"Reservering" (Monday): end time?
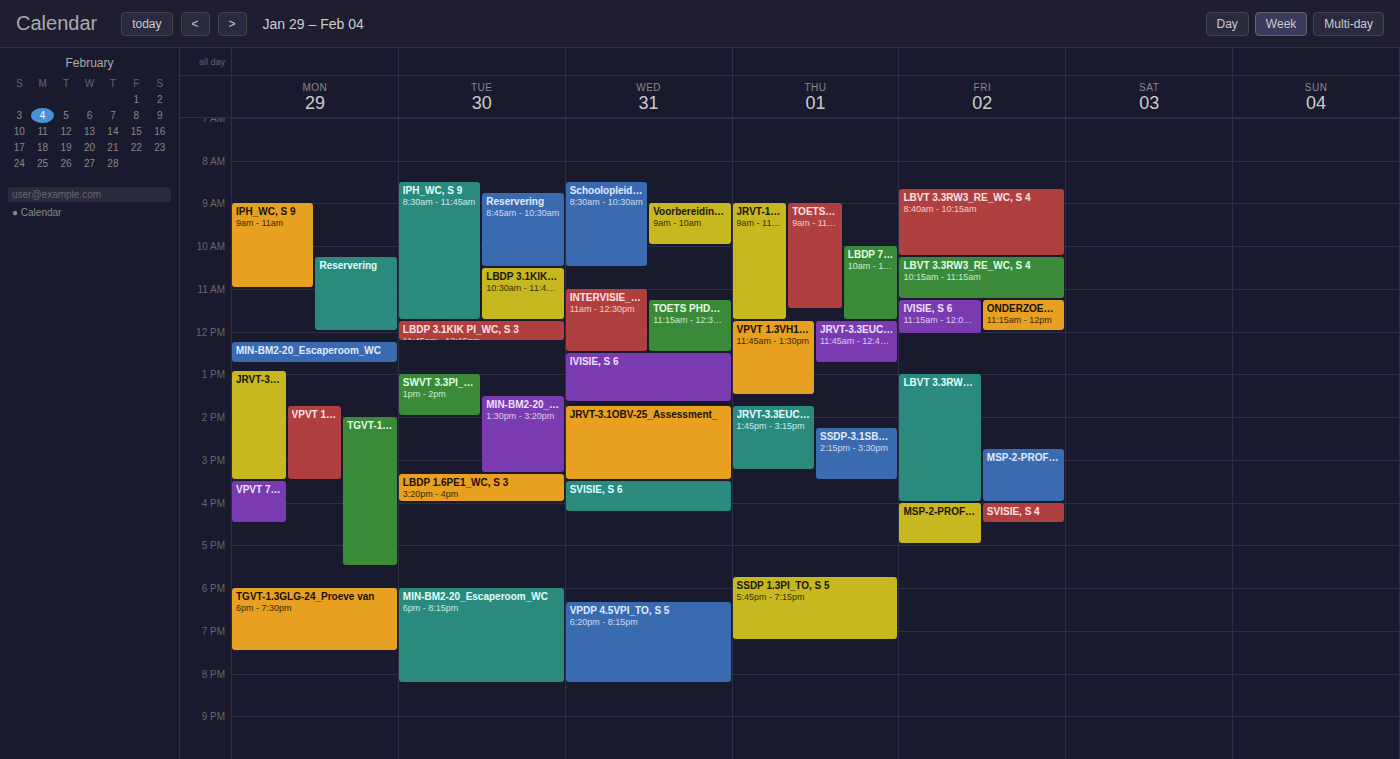
12:00 PM